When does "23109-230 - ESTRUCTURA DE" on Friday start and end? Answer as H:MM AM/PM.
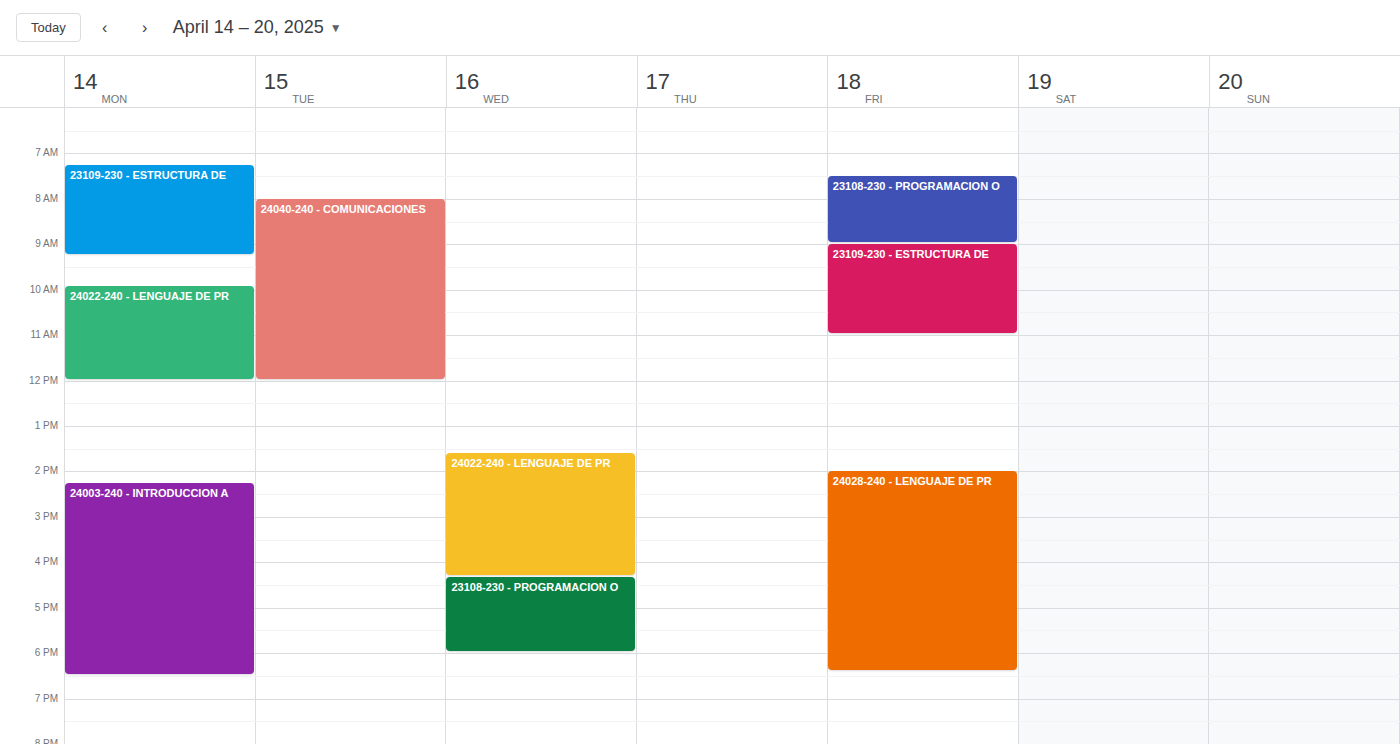
9:00 AM to 11:00 AM